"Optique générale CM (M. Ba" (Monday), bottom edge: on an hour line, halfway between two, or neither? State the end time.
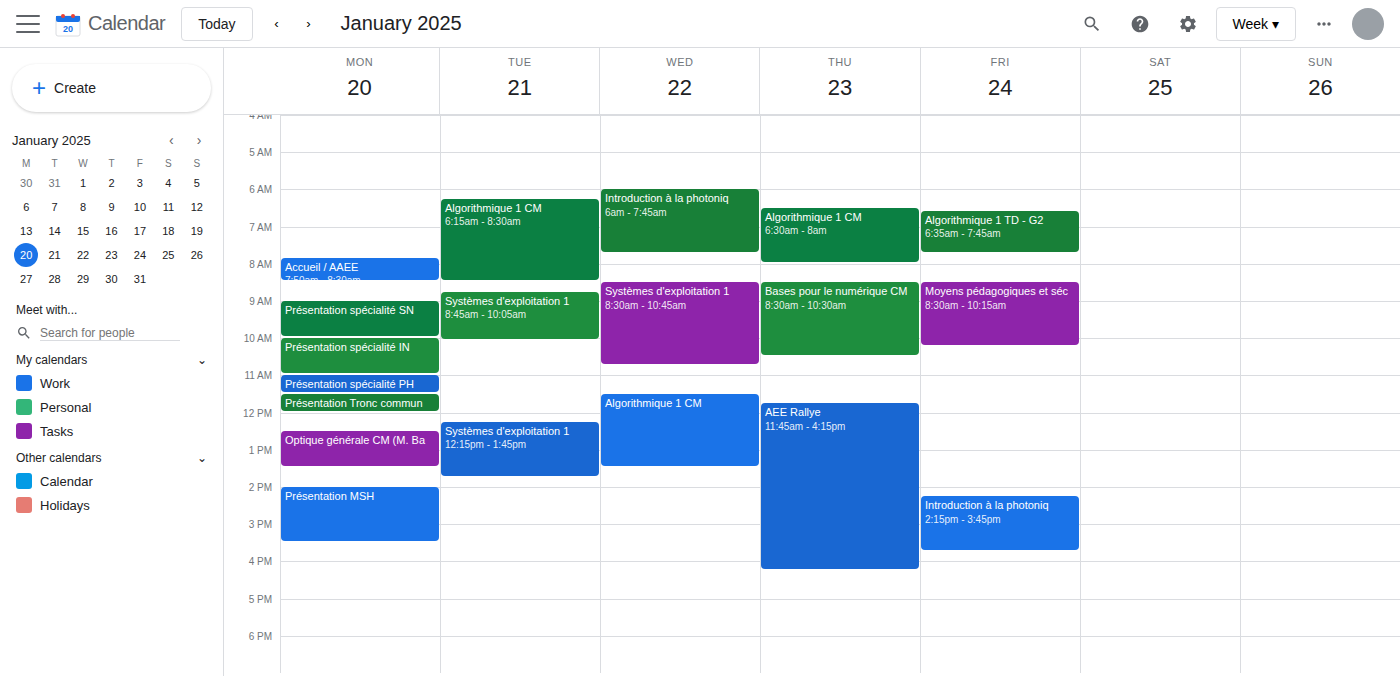
1:30 PM -- halfway between the 1 PM and 2 PM lines.